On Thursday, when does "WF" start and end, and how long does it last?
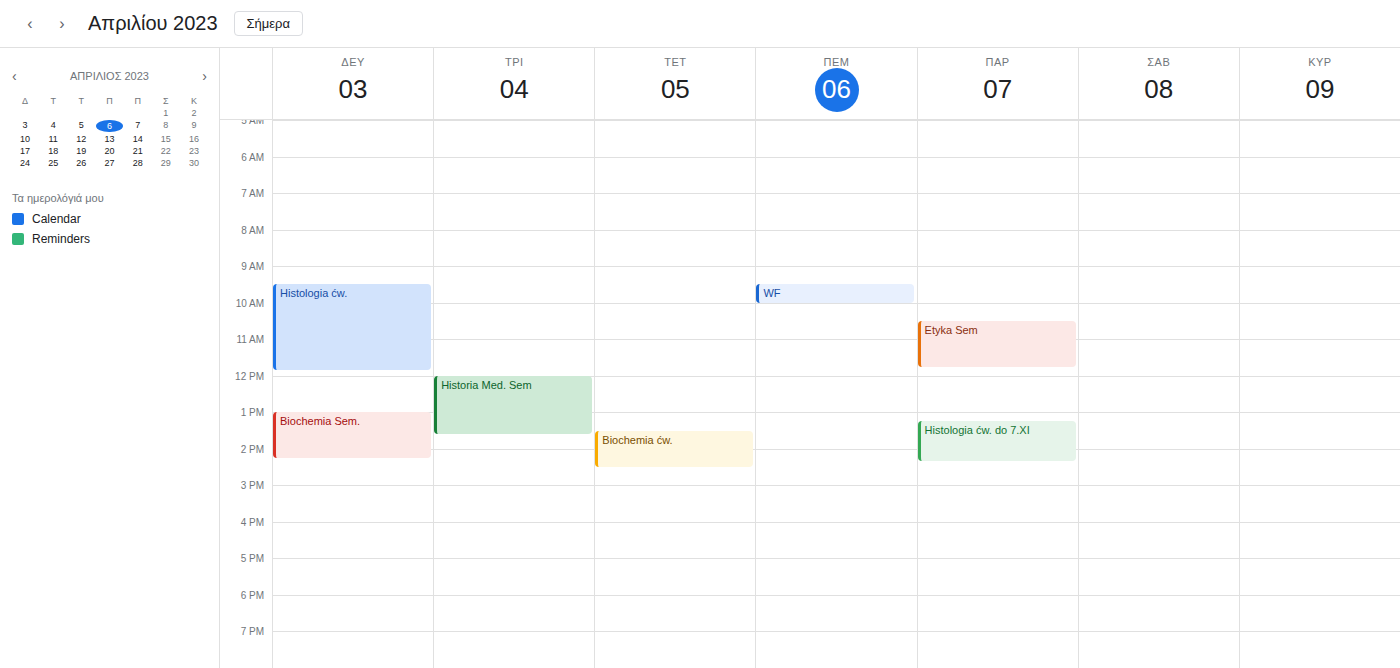
09:30 to 10:00, 30 minutes